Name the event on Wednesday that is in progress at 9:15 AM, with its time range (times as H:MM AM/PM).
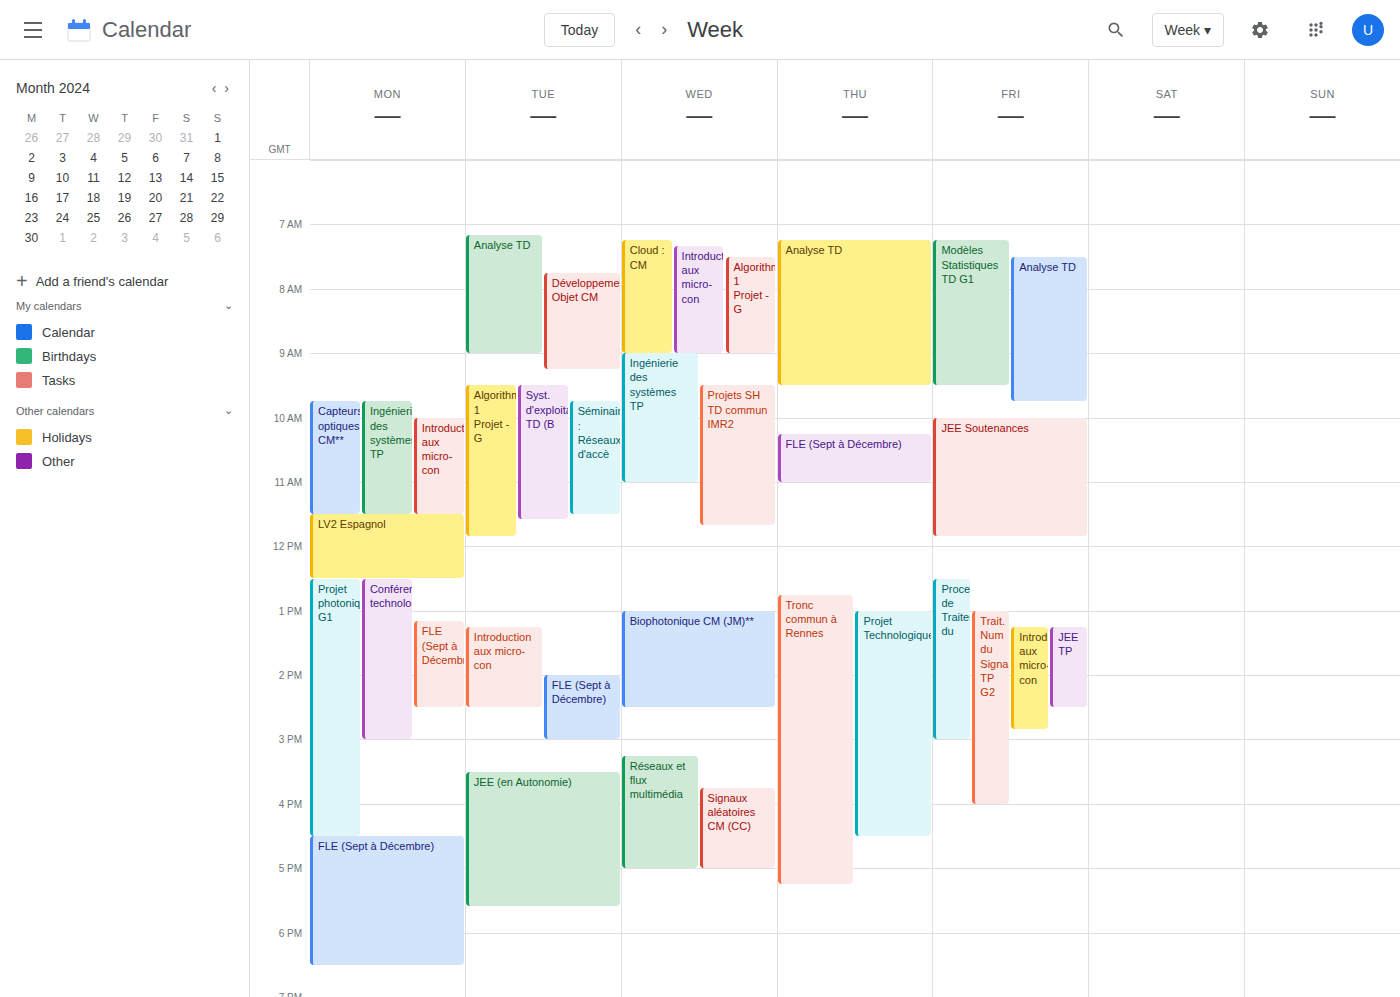
"Ingénierie des systèmes TP", 9:00 AM to 11:00 AM